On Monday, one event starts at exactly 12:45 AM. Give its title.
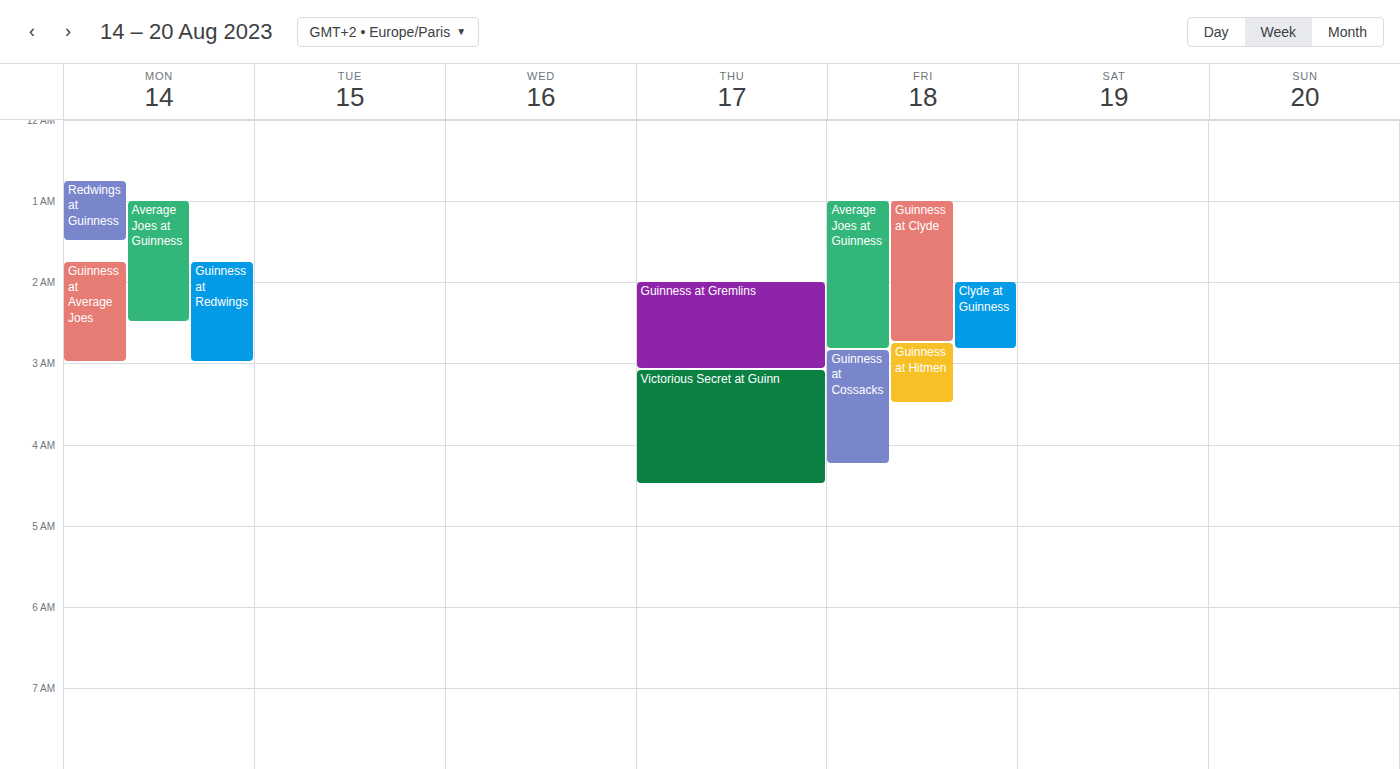
"Redwings at Guinness"